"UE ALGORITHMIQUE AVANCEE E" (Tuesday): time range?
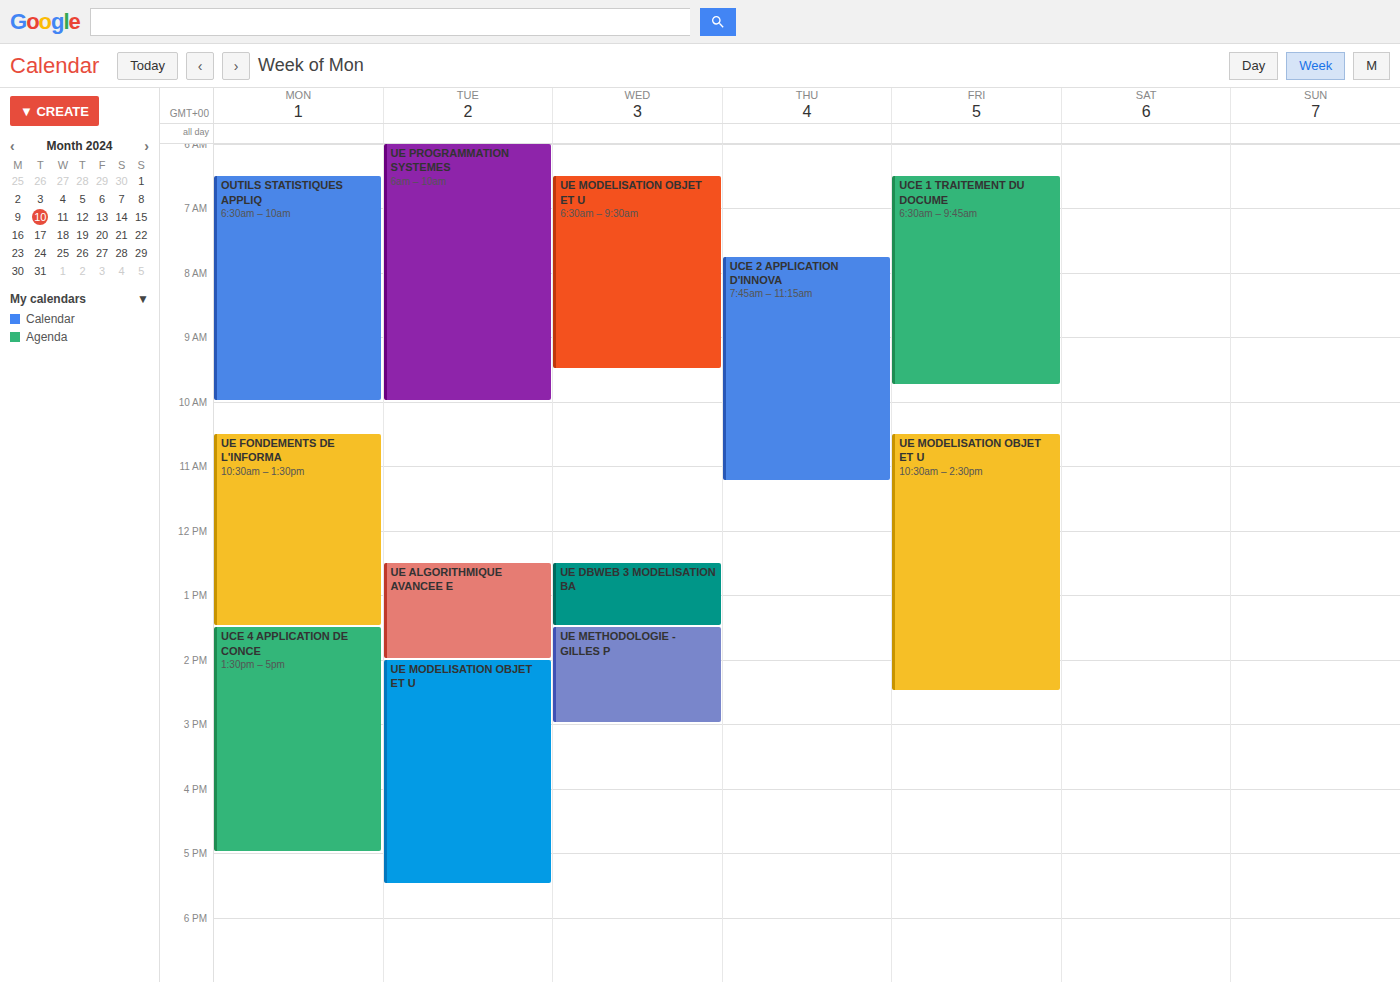
12:30 PM to 2:00 PM